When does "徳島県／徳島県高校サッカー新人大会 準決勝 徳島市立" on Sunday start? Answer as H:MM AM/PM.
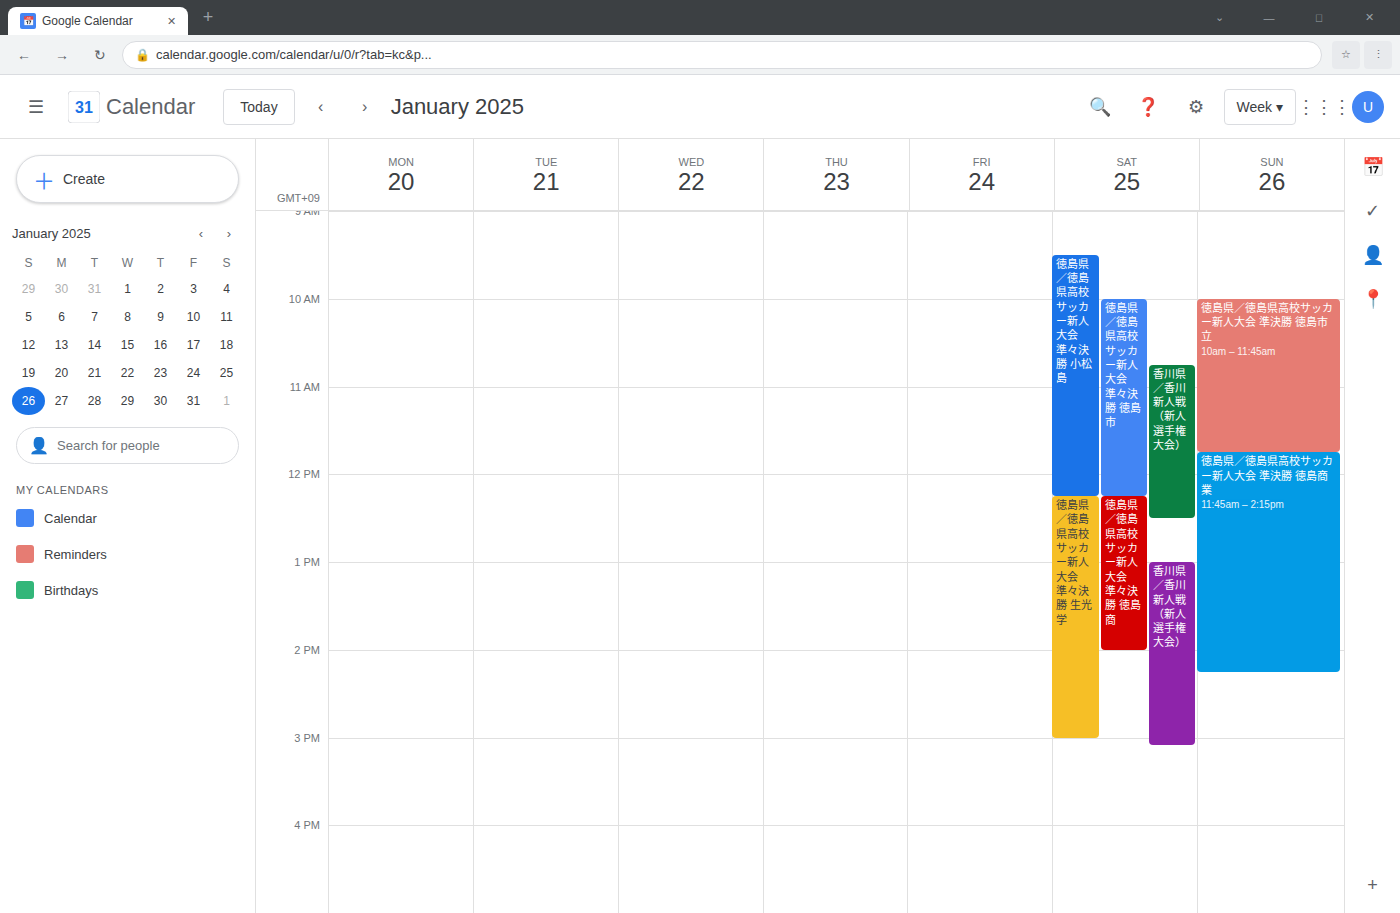
10:00 AM